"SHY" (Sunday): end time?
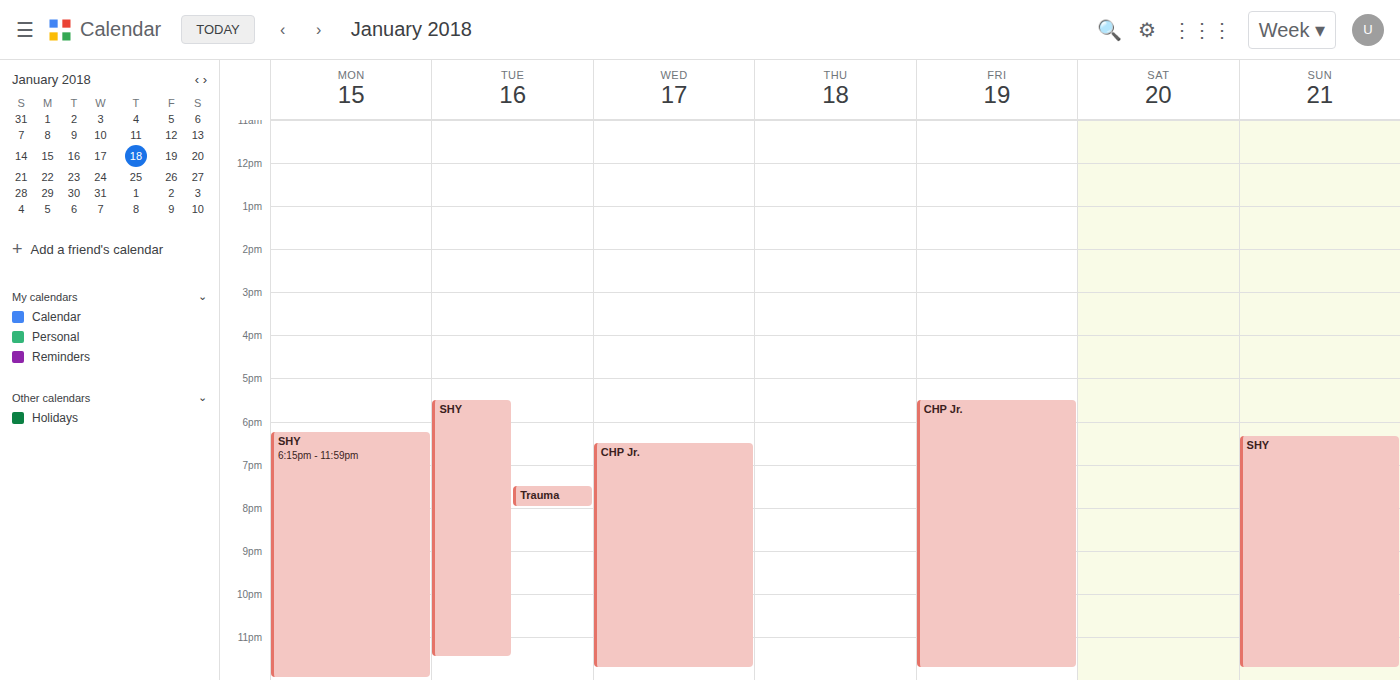
11:45 PM